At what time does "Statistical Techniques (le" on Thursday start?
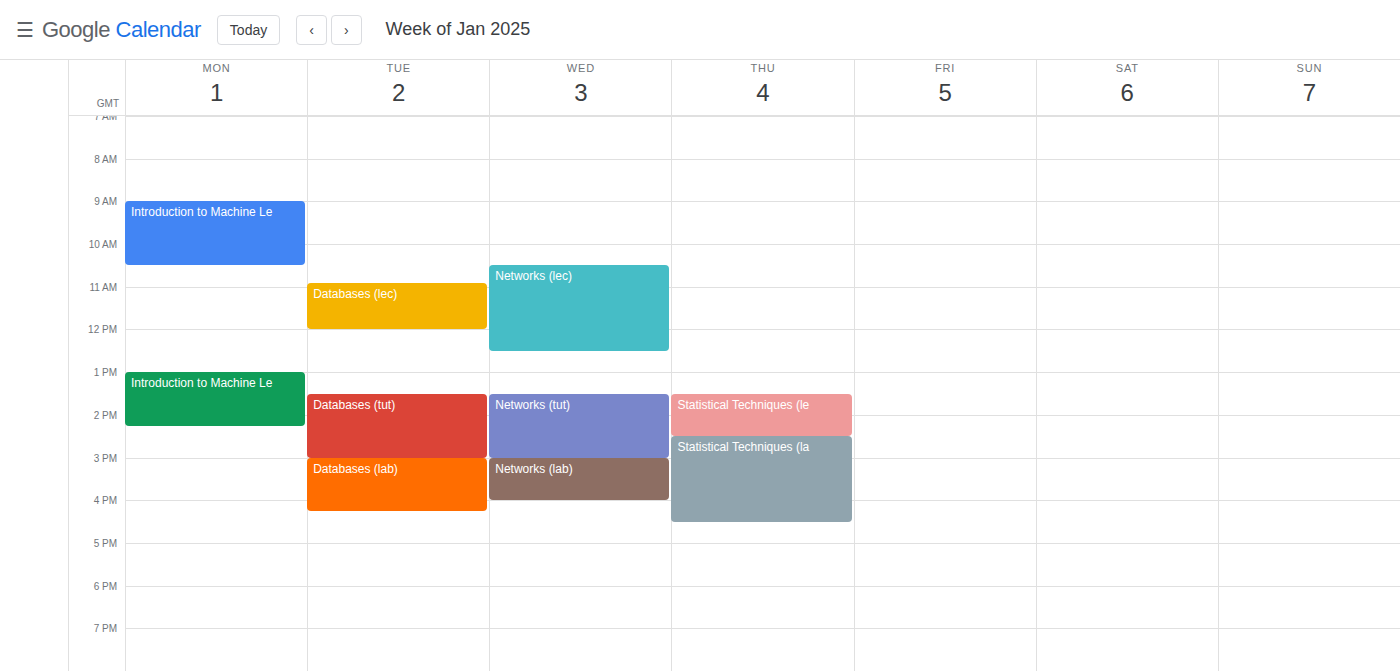
13:30